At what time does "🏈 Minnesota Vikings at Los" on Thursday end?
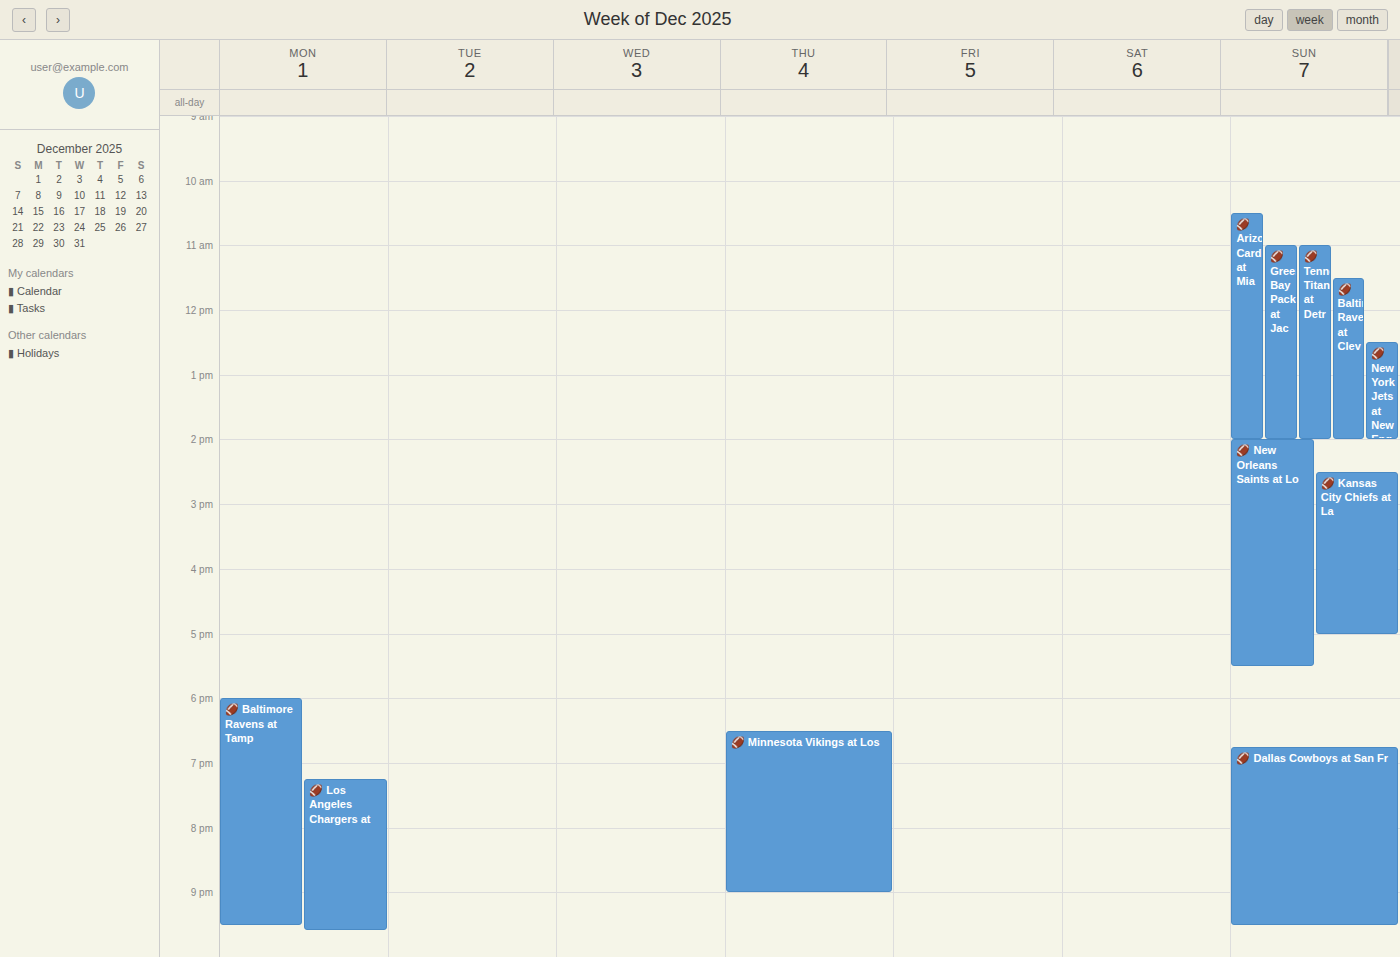
9:00 PM